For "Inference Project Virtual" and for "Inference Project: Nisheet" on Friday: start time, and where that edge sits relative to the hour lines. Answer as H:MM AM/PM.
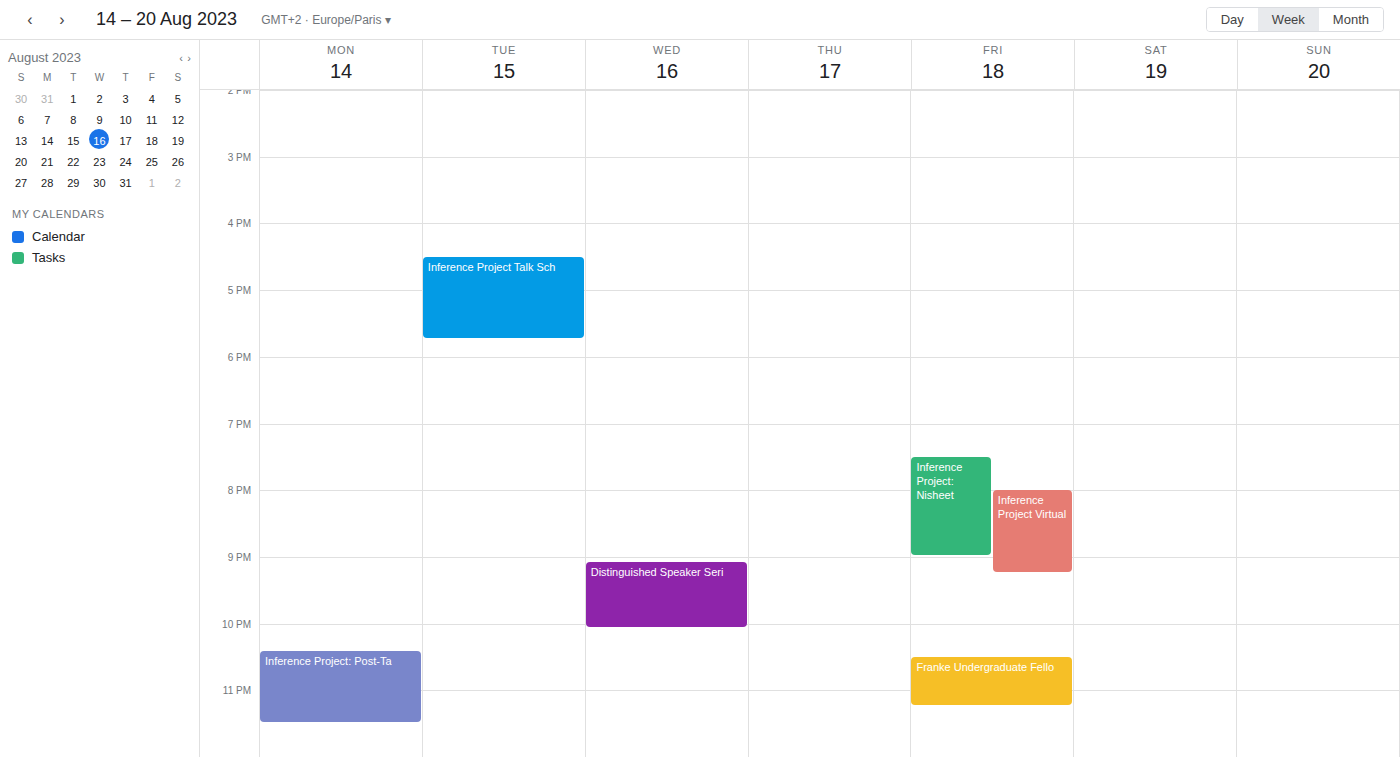
"Inference Project Virtual": 8:00 PM, exactly on the 8 PM line. "Inference Project: Nisheet": 7:30 PM, halfway between the 7 PM and 8 PM lines.